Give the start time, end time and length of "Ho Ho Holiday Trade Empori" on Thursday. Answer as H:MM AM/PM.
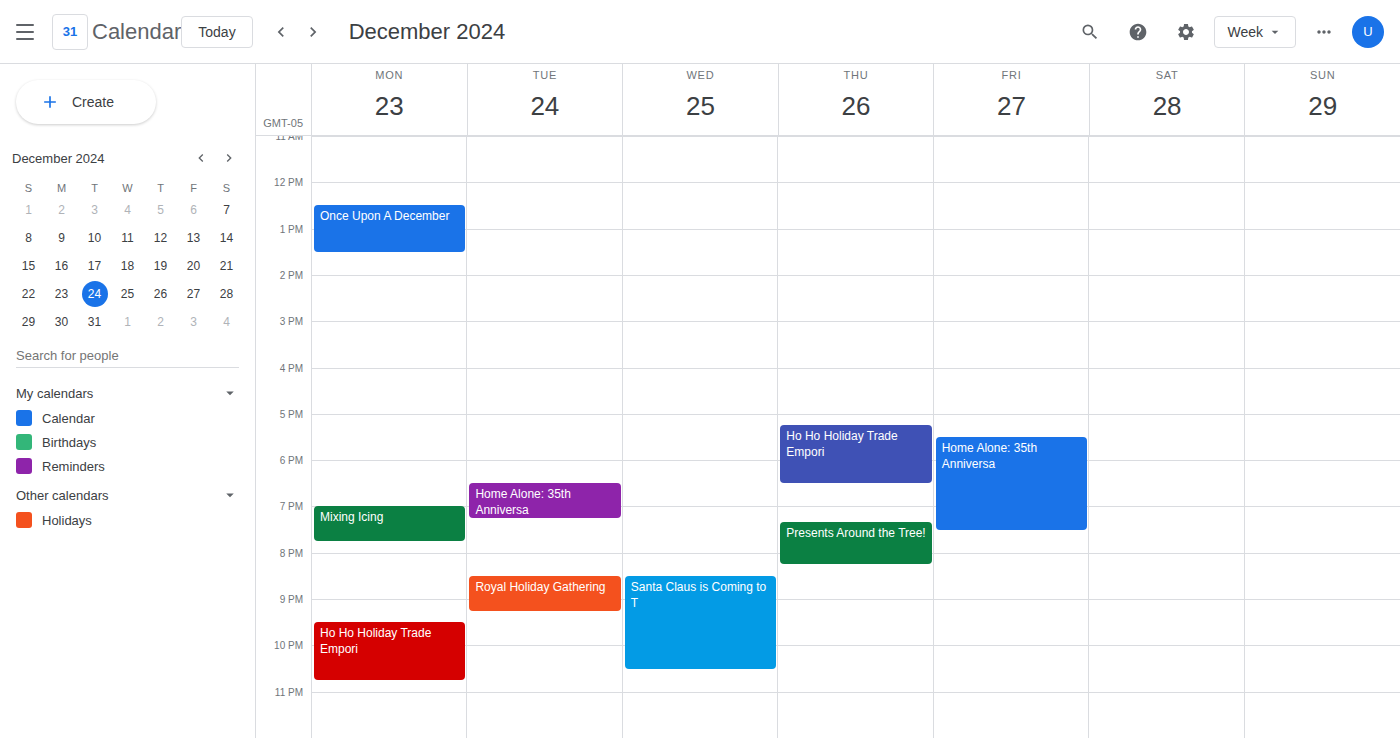
5:15 PM to 6:30 PM, 1 hour 15 minutes